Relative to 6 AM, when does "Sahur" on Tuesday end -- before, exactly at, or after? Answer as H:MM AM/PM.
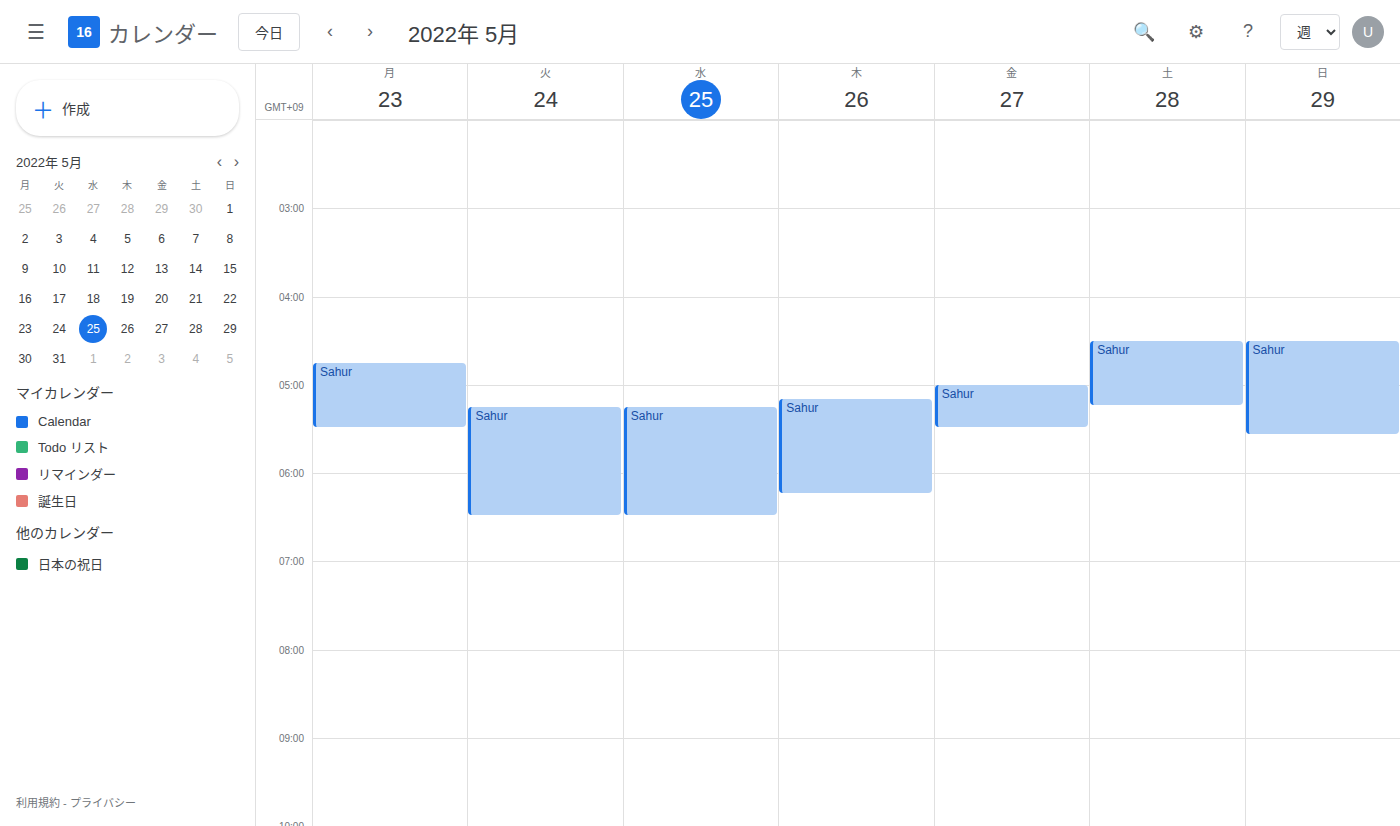
6:30 AM -- after 6 AM, 30 minutes below the 6 AM line.